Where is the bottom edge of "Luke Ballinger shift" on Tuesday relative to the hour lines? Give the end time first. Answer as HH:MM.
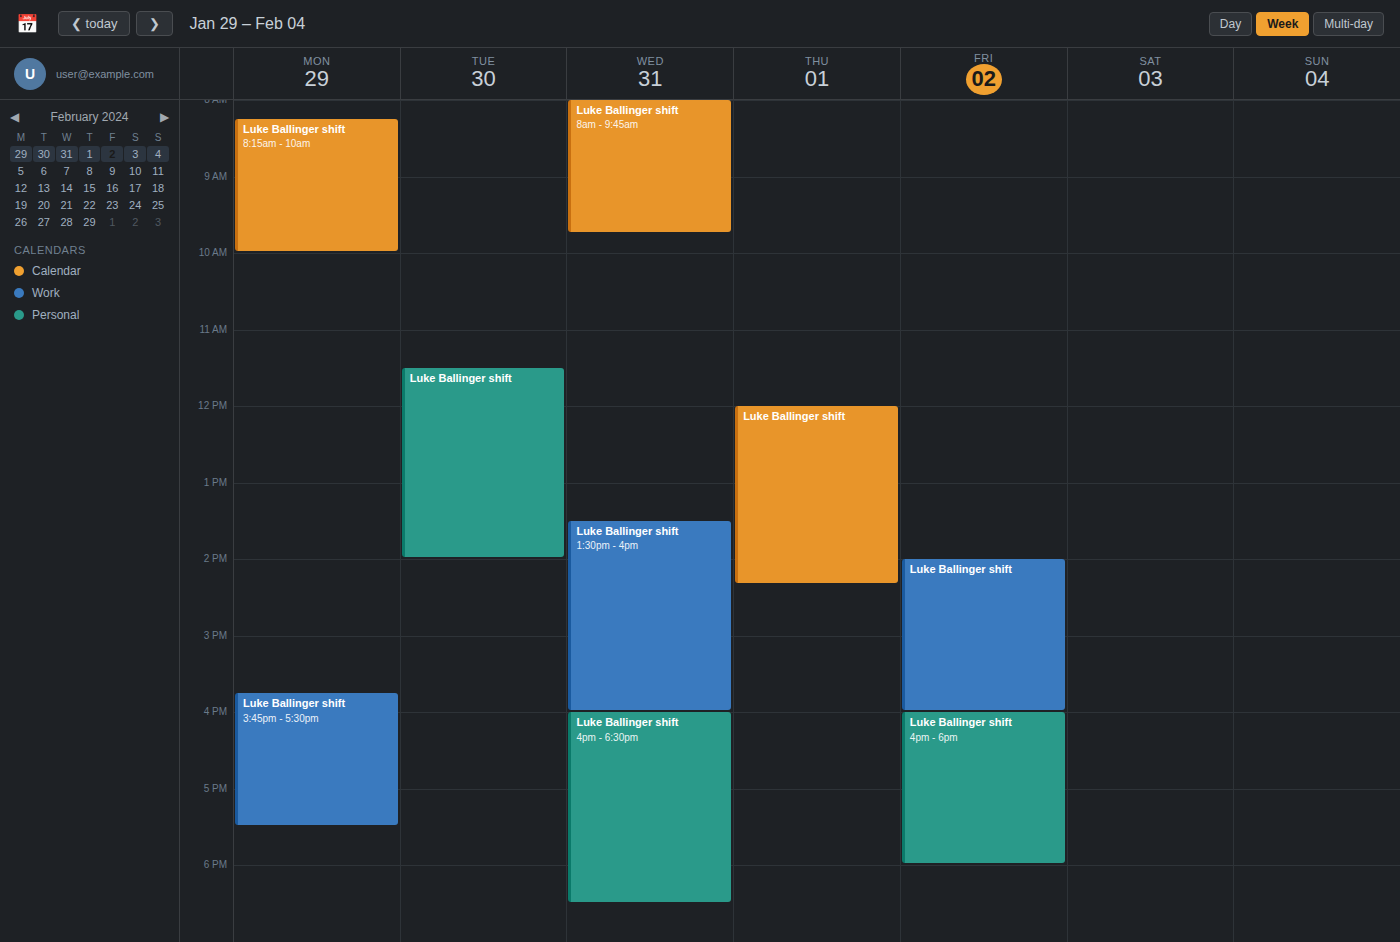
14:00 -- exactly on the 14:00 line.